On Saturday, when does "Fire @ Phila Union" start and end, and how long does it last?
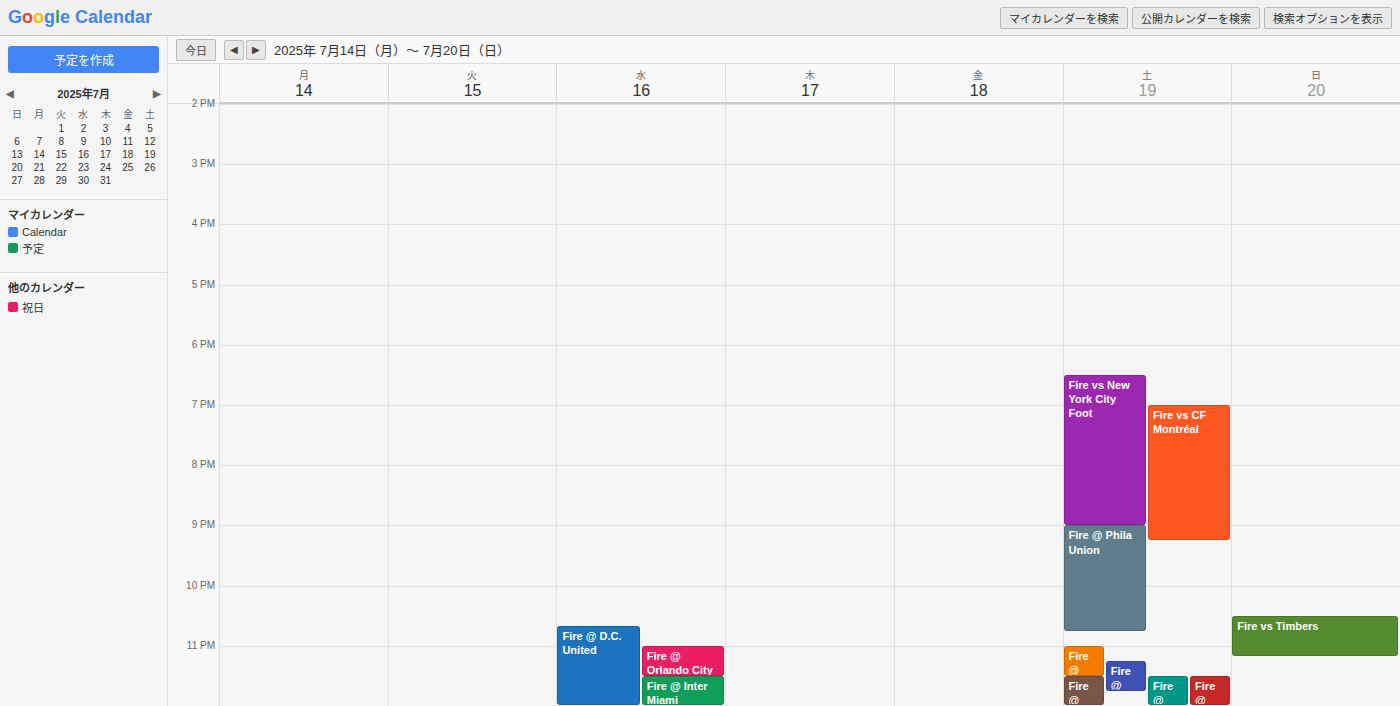
9:00 PM to 10:45 PM, 1 hour 45 minutes